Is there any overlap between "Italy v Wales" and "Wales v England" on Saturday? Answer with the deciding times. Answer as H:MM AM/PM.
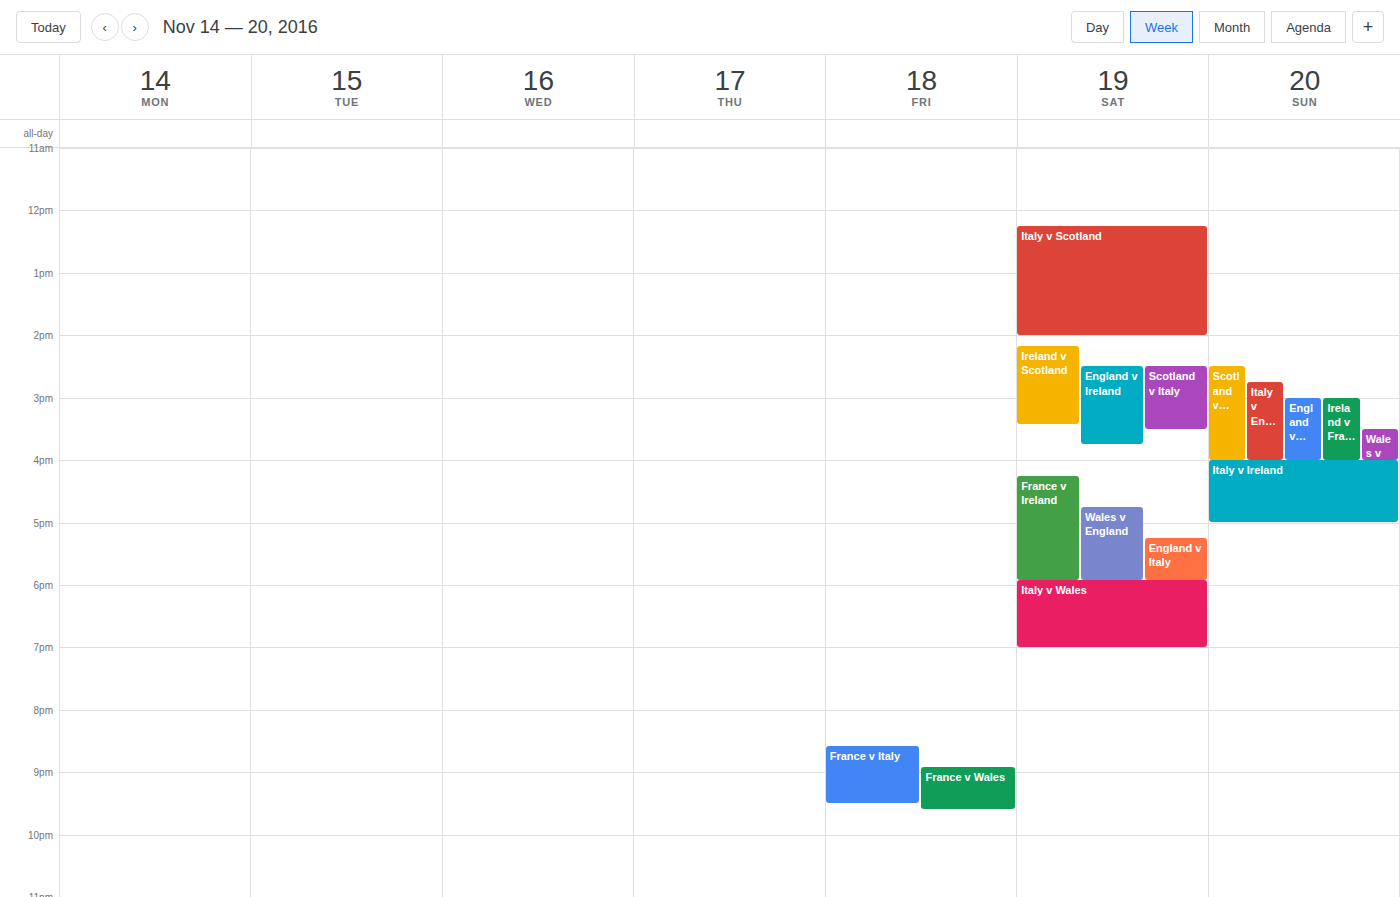
"Wales v England" ends at 5:55 PM, exactly when "Italy v Wales" starts -- they touch but do not overlap.